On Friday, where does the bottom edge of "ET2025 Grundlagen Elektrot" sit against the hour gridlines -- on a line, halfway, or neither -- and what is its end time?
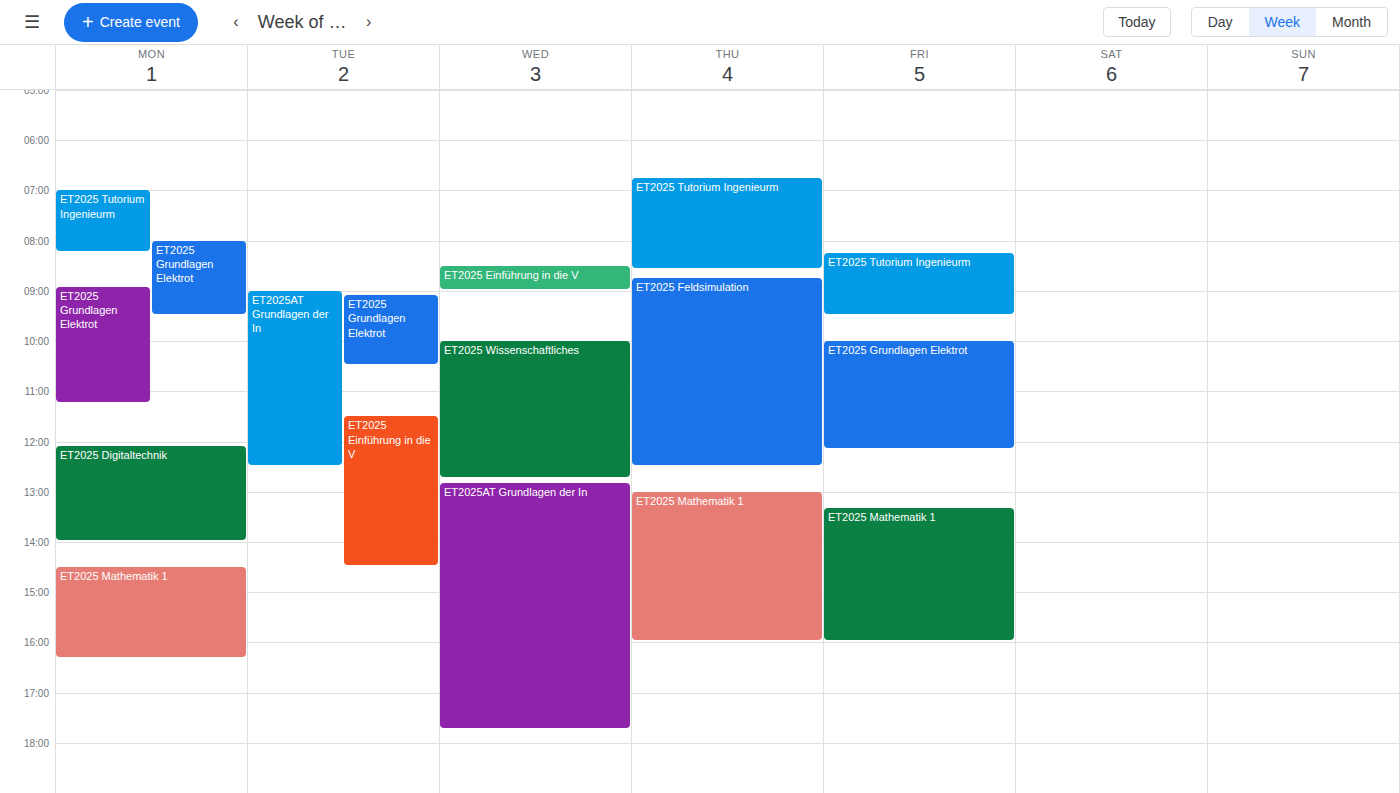
12:10 PM -- neither: 10 minutes below the 12 PM line and 50 minutes above the 1 PM line.